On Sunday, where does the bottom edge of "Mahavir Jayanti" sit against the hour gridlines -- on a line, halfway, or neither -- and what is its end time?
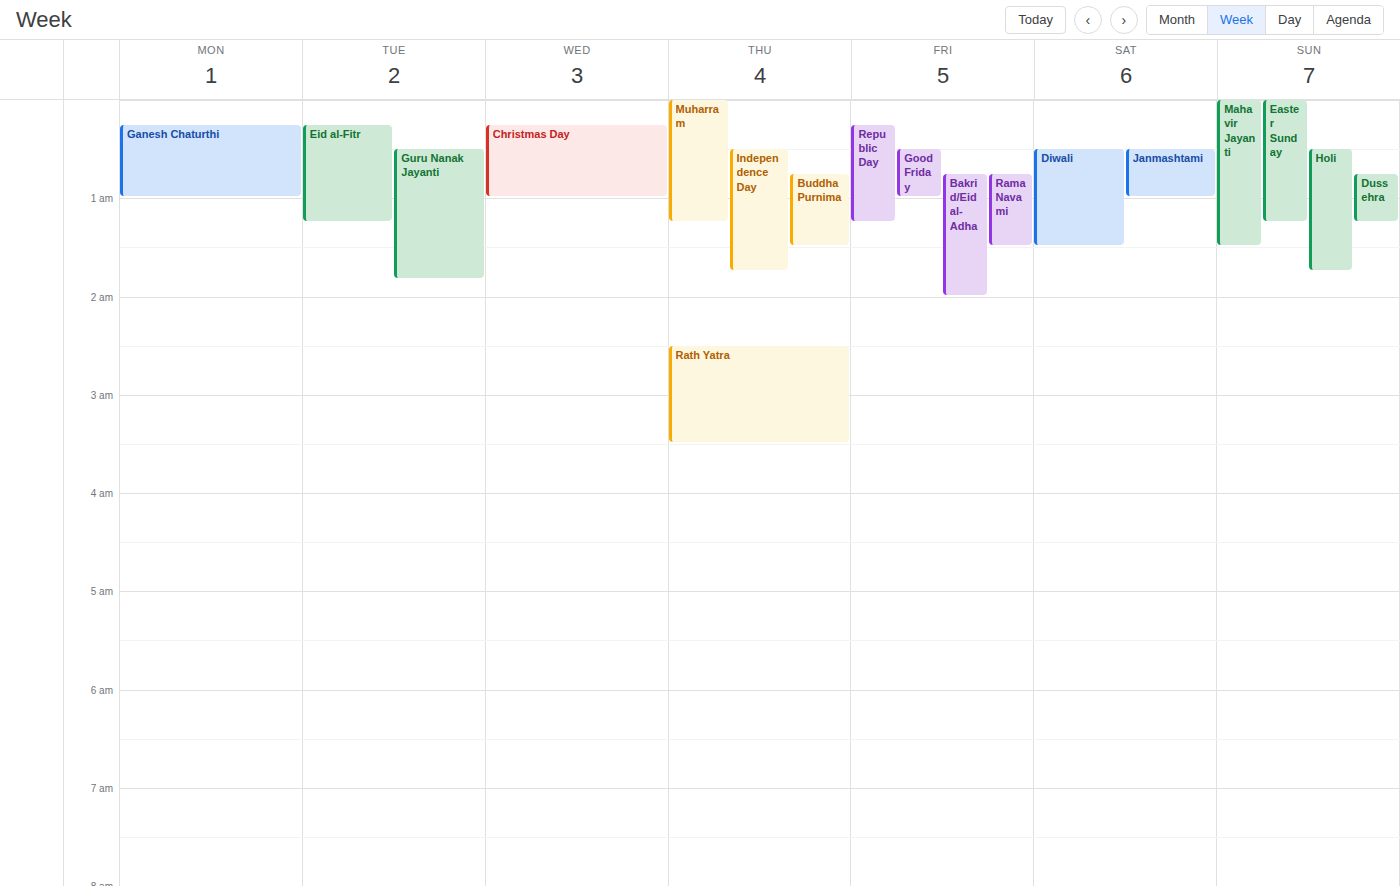
1:30 AM -- halfway between the 1 AM and 2 AM lines.